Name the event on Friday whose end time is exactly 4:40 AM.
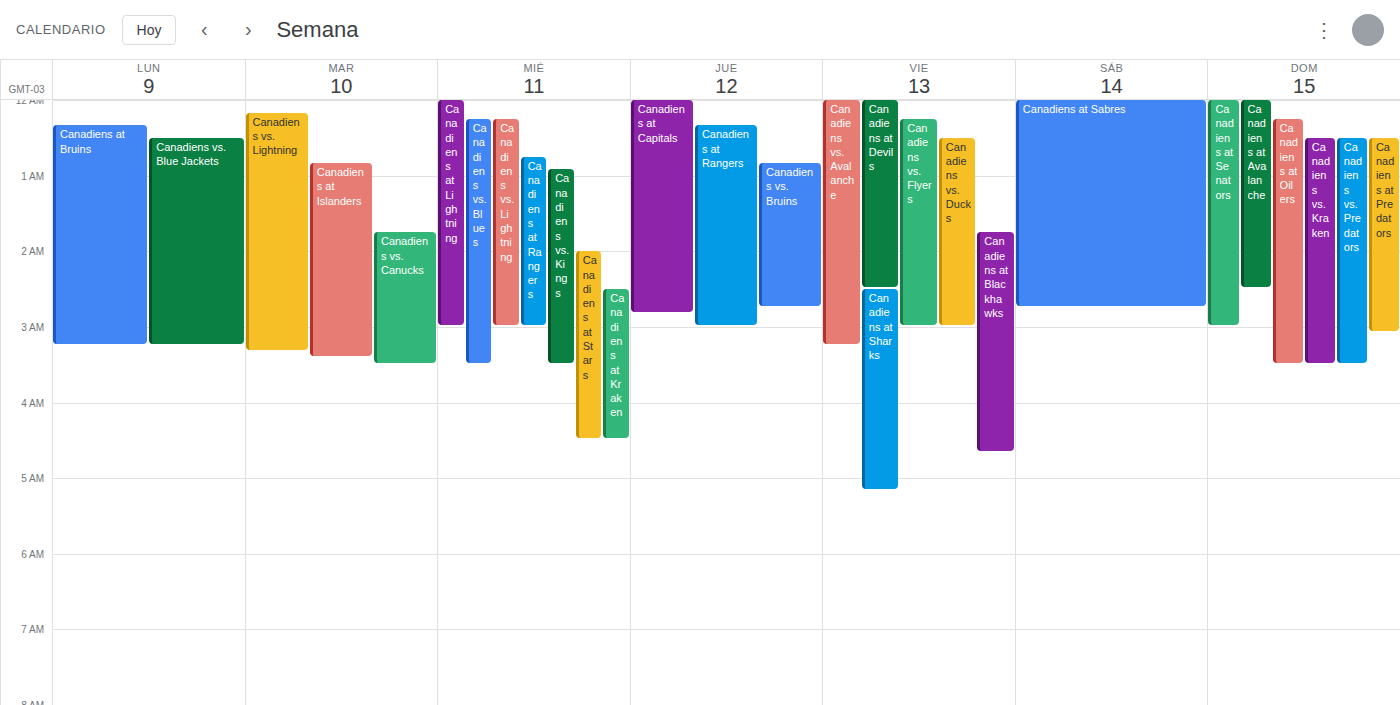
"Canadiens at Blackhawks"